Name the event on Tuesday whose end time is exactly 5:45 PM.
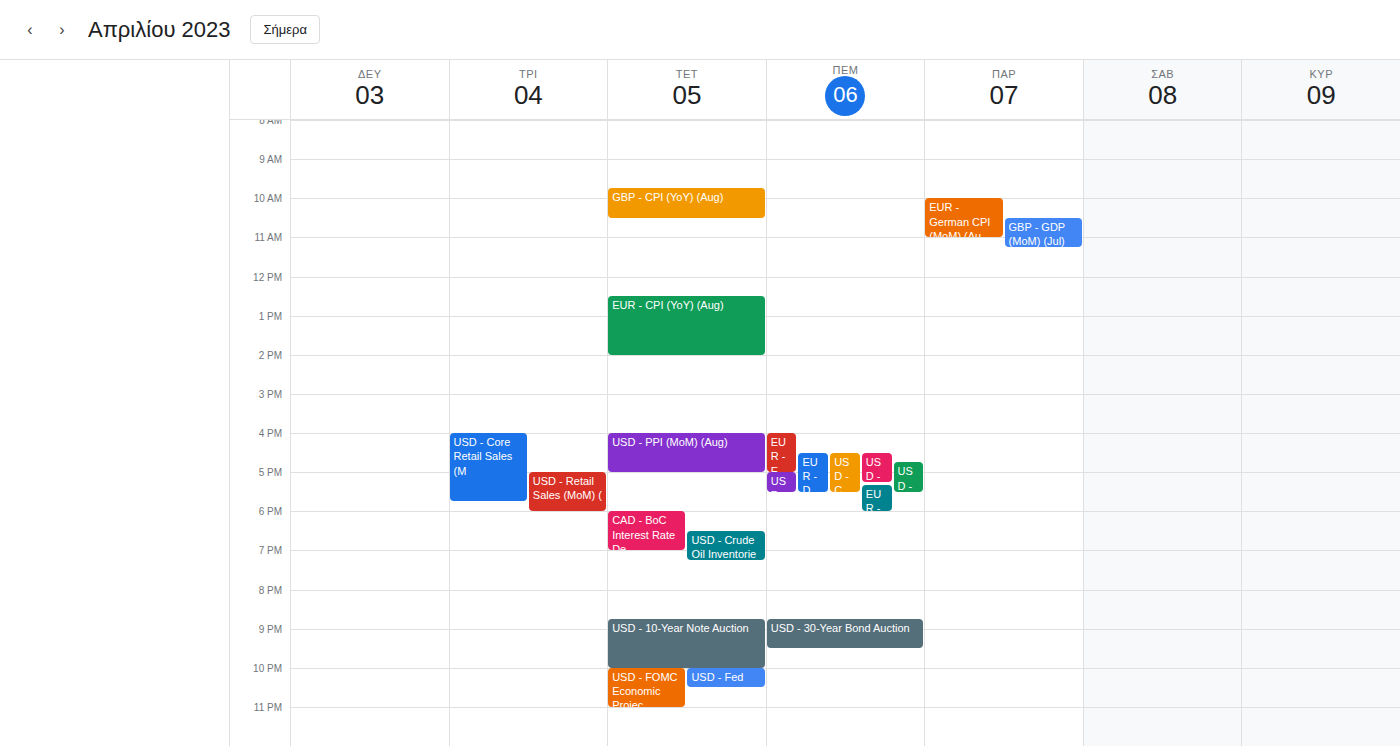
"USD - Core Retail Sales (M"